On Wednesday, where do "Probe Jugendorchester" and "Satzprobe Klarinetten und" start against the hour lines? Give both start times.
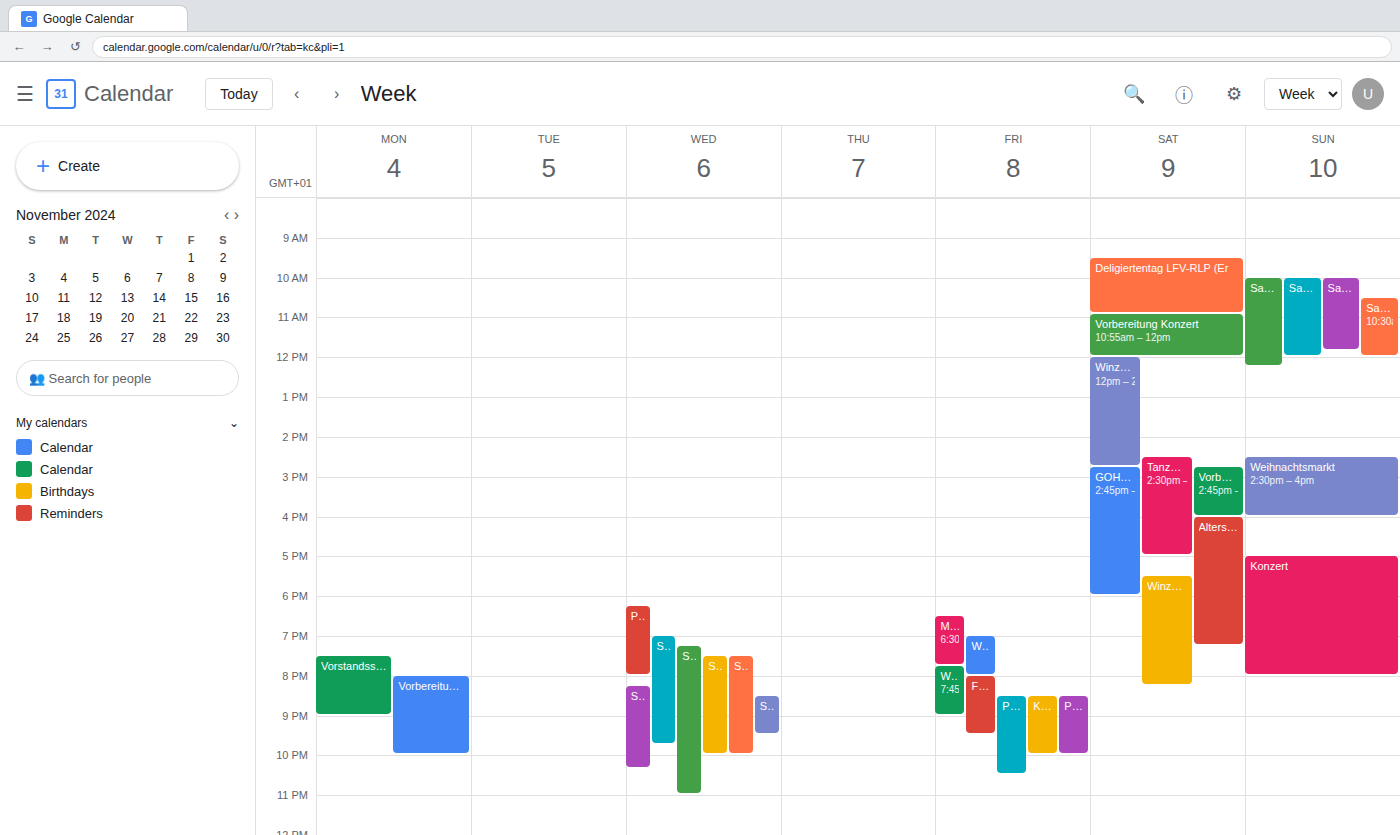
"Probe Jugendorchester": 6:15 PM, neither: a quarter of the way from the 6 PM line to the 7 PM line. "Satzprobe Klarinetten und": 8:15 PM, neither: a quarter of the way from the 8 PM line to the 9 PM line.